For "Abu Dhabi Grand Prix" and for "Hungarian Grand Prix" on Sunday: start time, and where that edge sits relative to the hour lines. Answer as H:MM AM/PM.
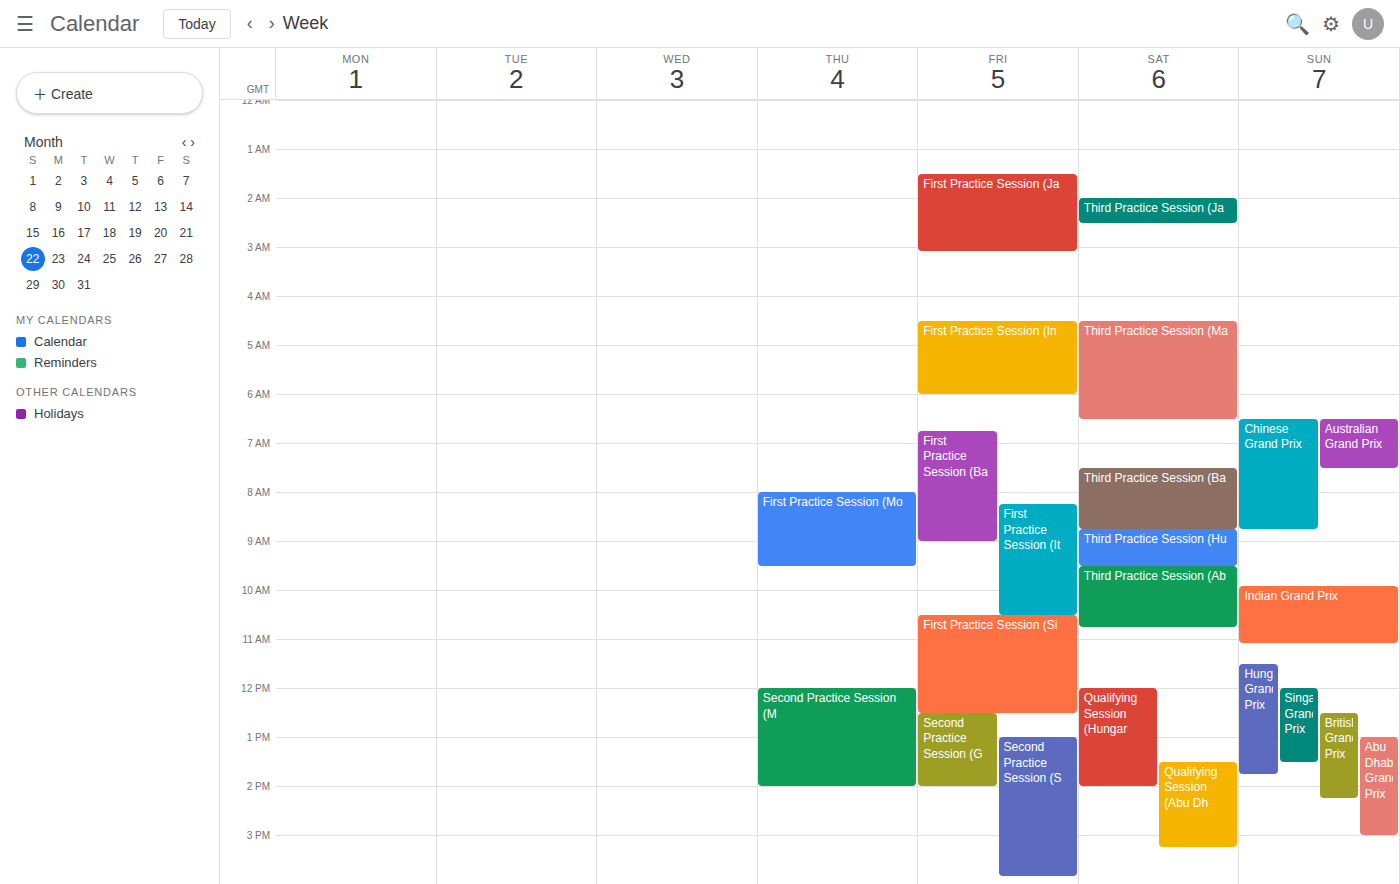
"Abu Dhabi Grand Prix": 1:00 PM, exactly on the 1 PM line. "Hungarian Grand Prix": 11:30 AM, halfway between the 11 AM and 12 PM lines.